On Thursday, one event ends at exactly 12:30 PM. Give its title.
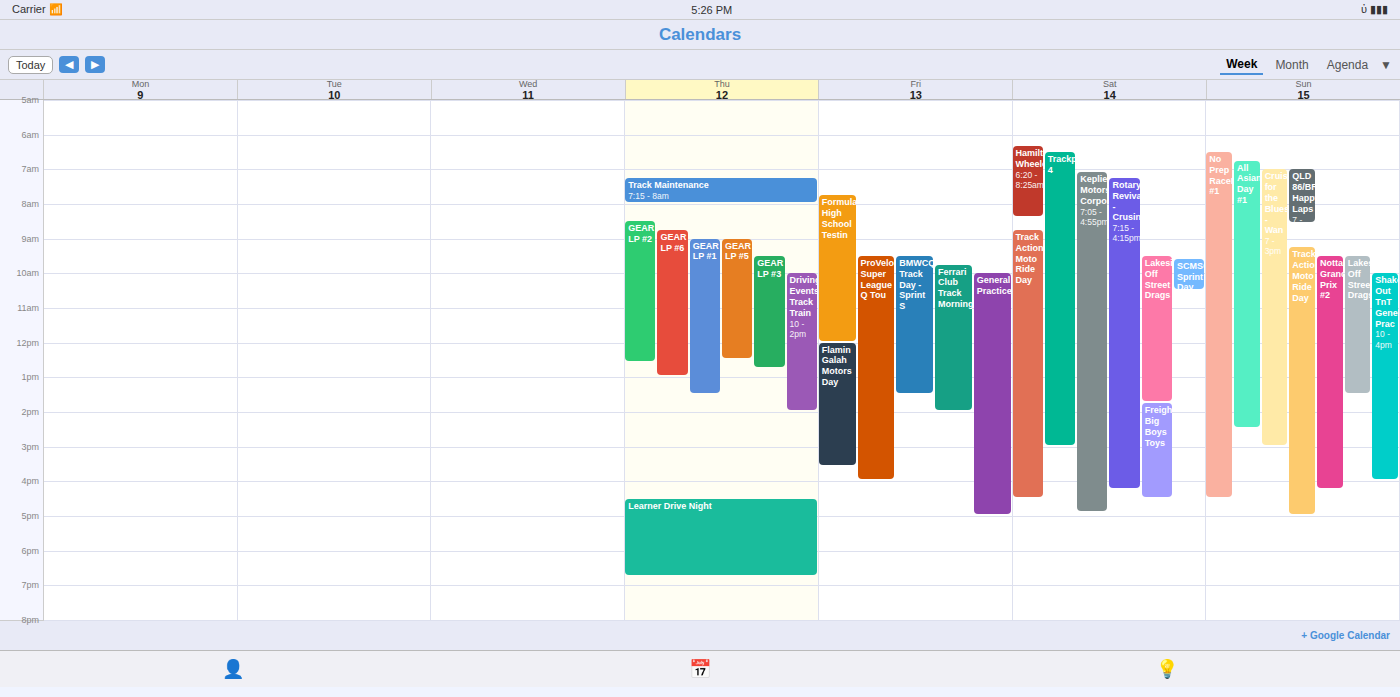
"GEAR LP #5"